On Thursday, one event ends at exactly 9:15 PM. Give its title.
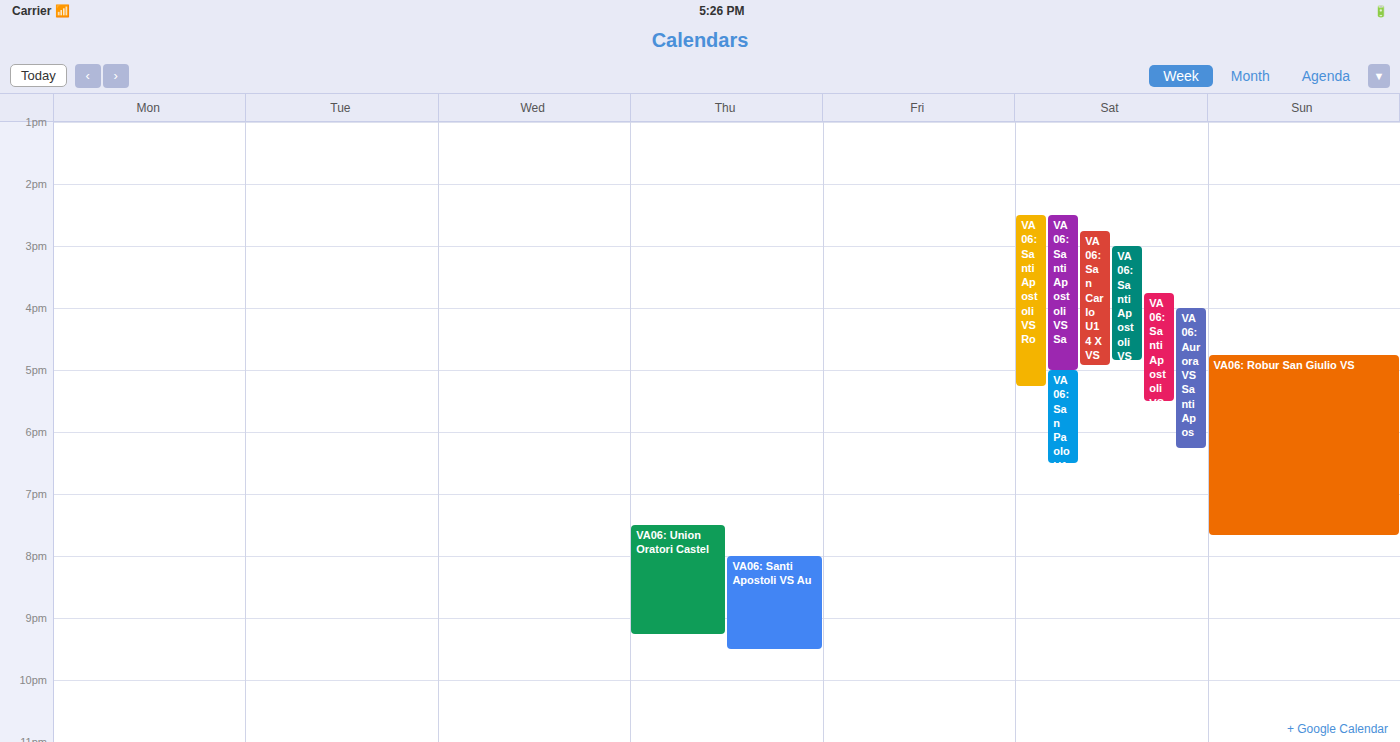
"VA06: Union Oratori Castel"